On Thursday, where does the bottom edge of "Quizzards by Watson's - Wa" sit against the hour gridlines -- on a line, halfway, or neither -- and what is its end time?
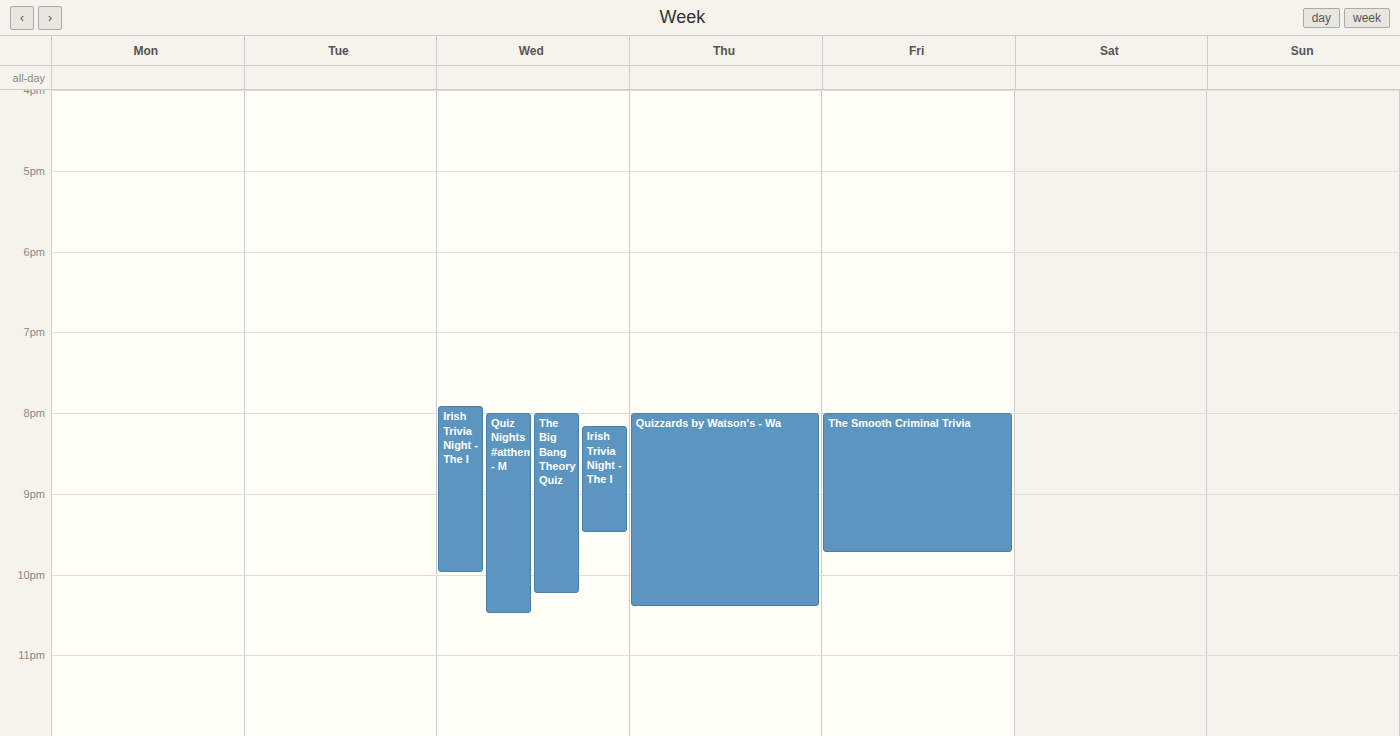
10:25 PM -- neither: 25 minutes below the 10 PM line and 35 minutes above the 11 PM line.